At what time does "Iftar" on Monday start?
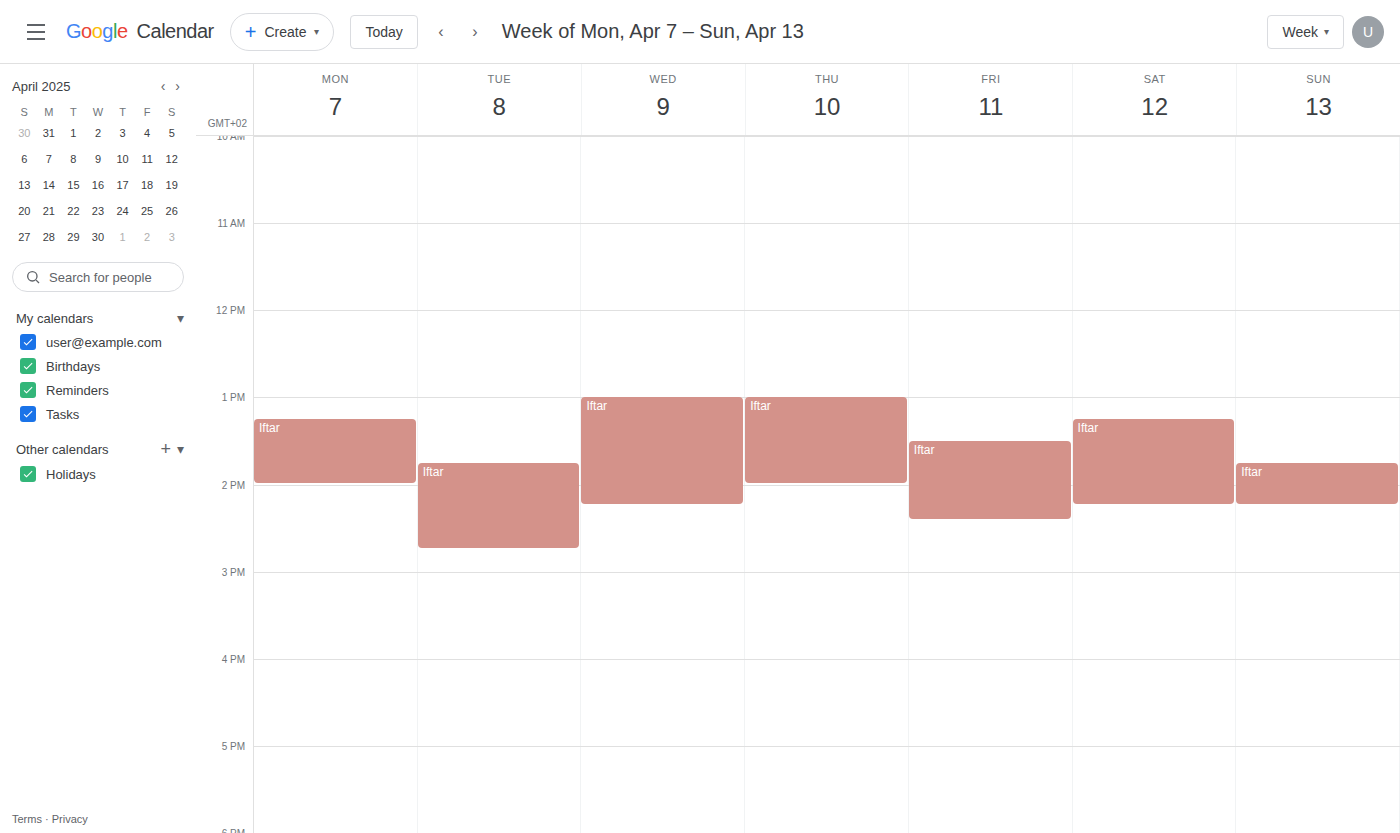
1:15 PM